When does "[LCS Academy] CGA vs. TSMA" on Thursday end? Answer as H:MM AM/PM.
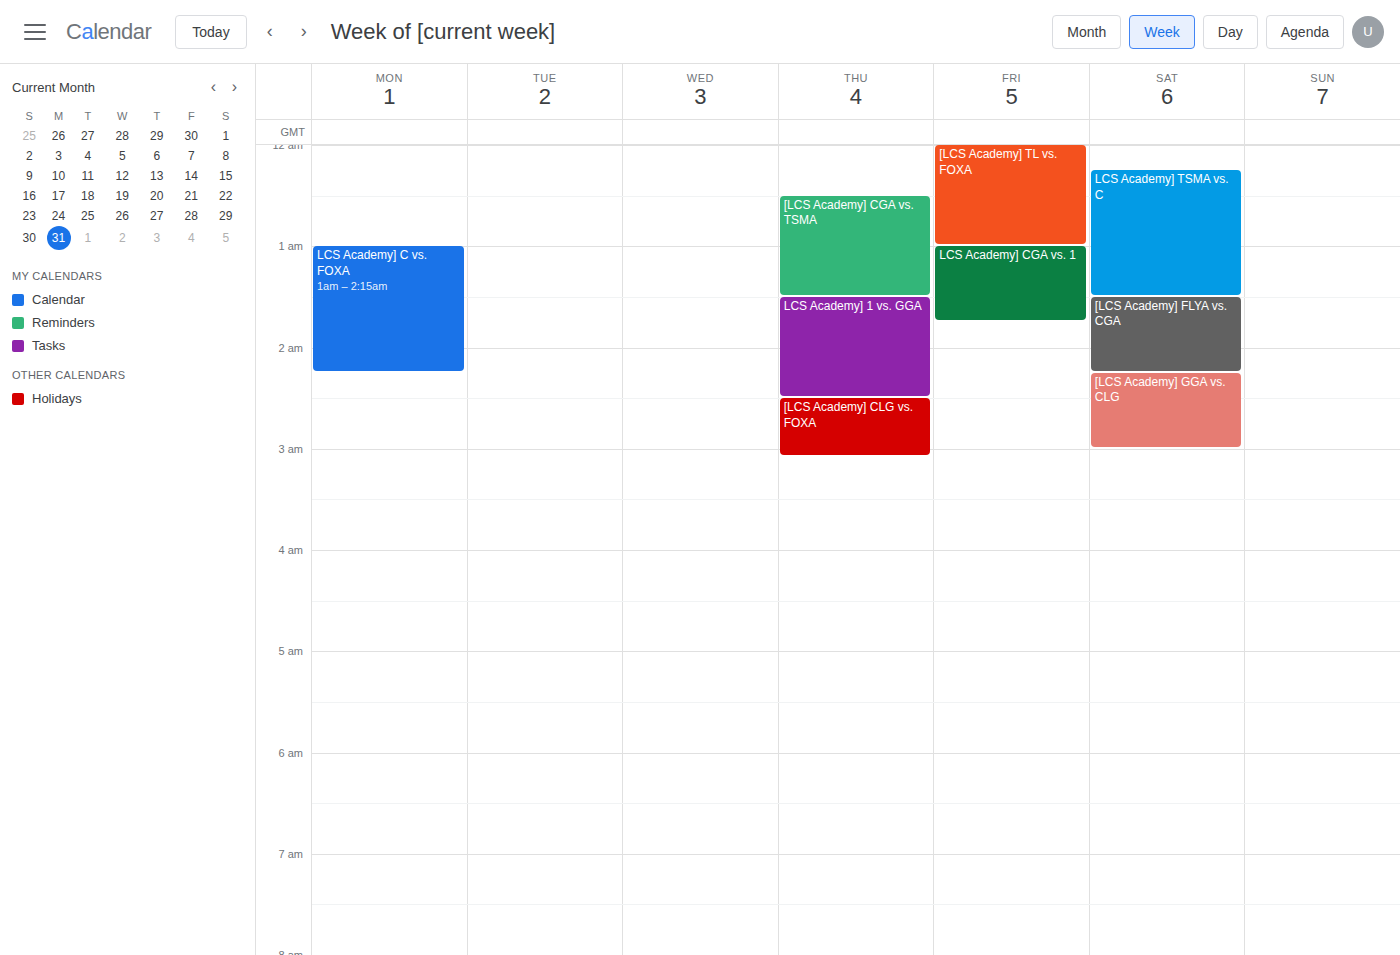
1:30 AM